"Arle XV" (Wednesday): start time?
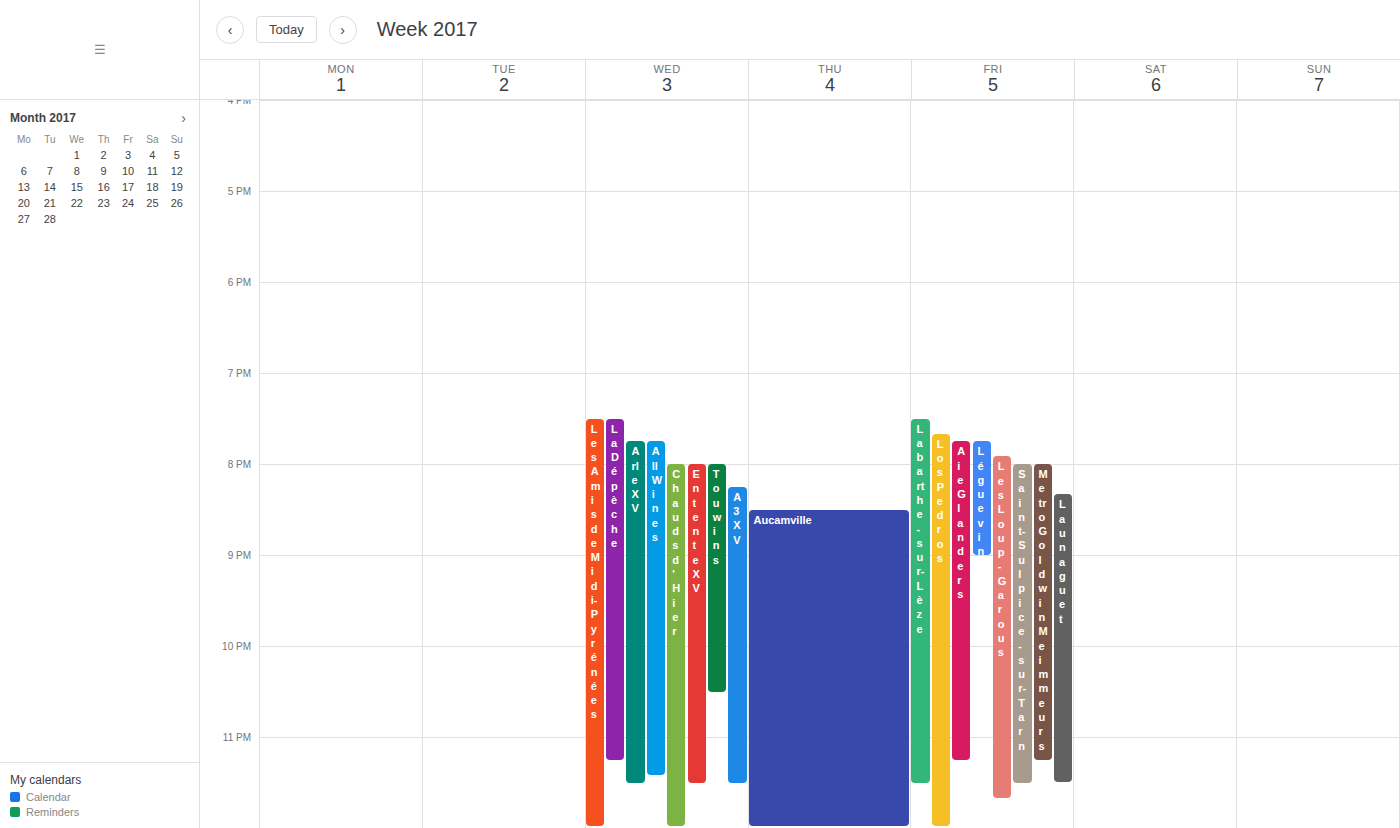
19:45